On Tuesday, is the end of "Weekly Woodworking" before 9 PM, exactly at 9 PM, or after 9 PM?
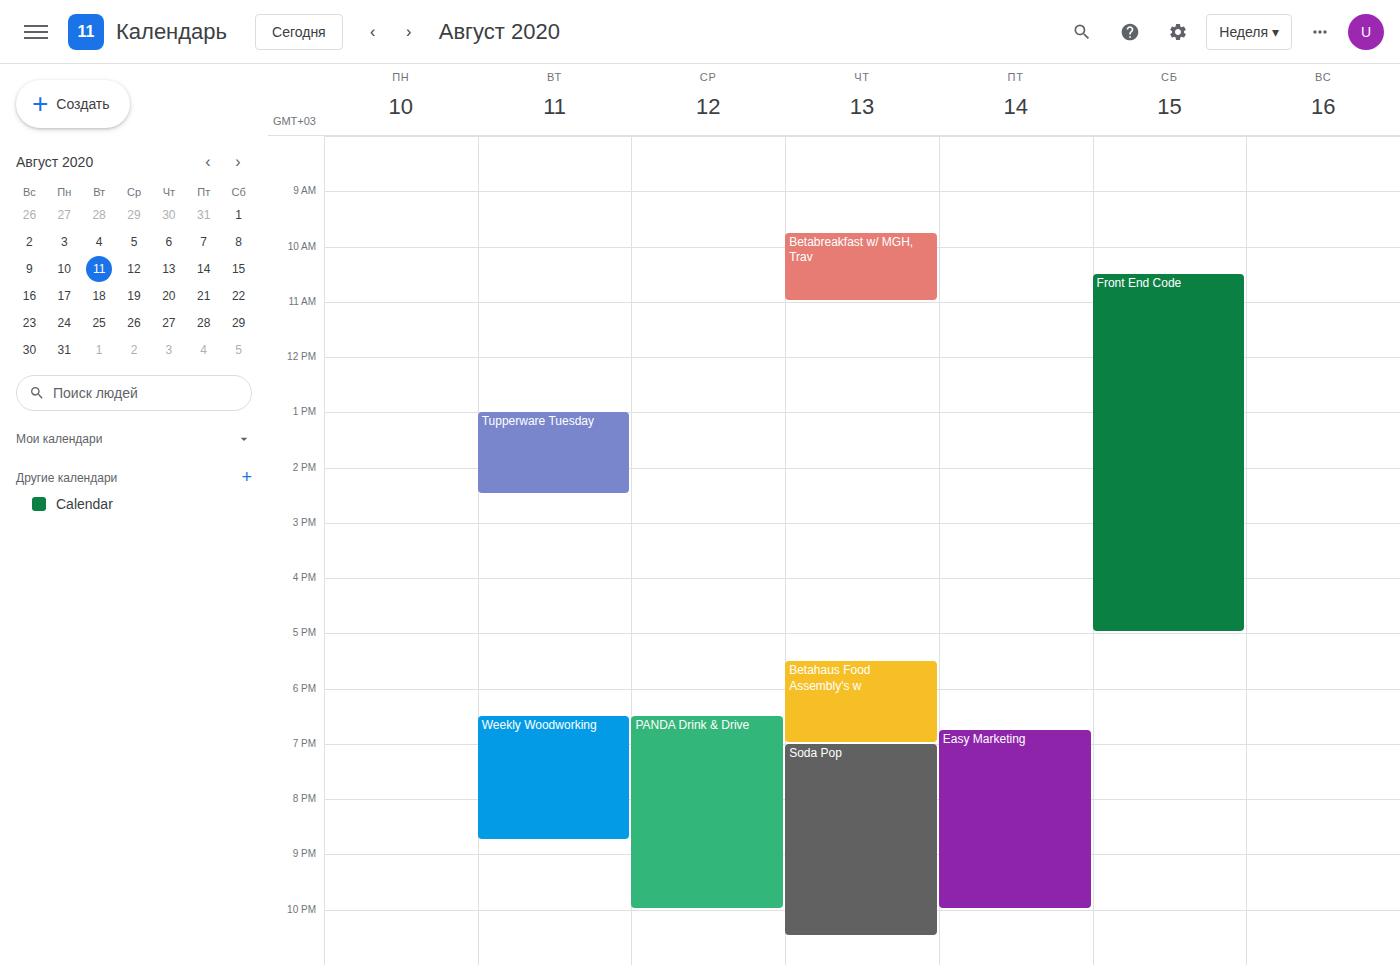
8:45 PM -- before 9 PM, 15 minutes above the 9 PM line.